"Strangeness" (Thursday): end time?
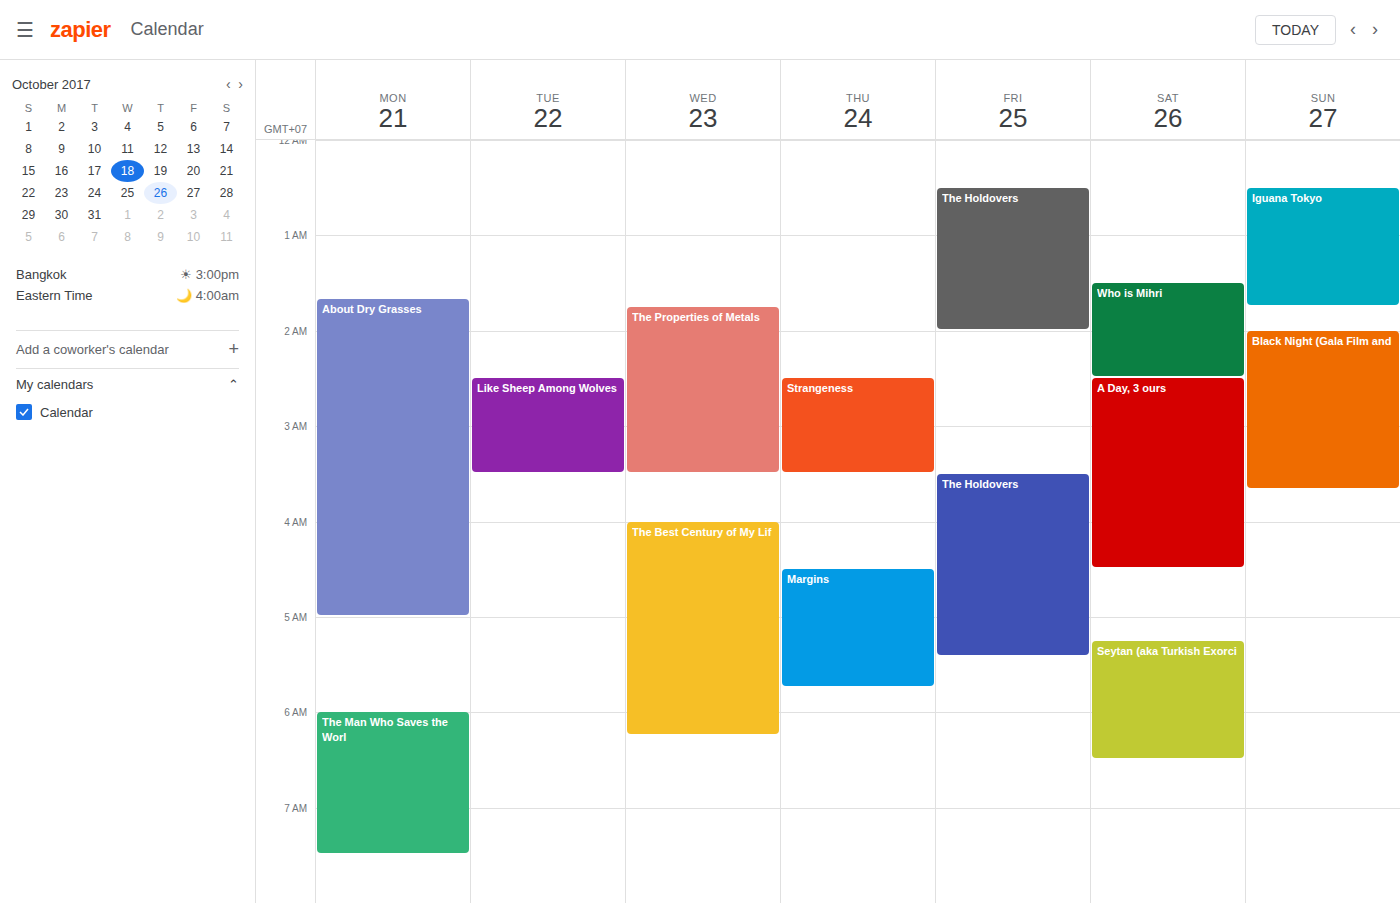
03:30